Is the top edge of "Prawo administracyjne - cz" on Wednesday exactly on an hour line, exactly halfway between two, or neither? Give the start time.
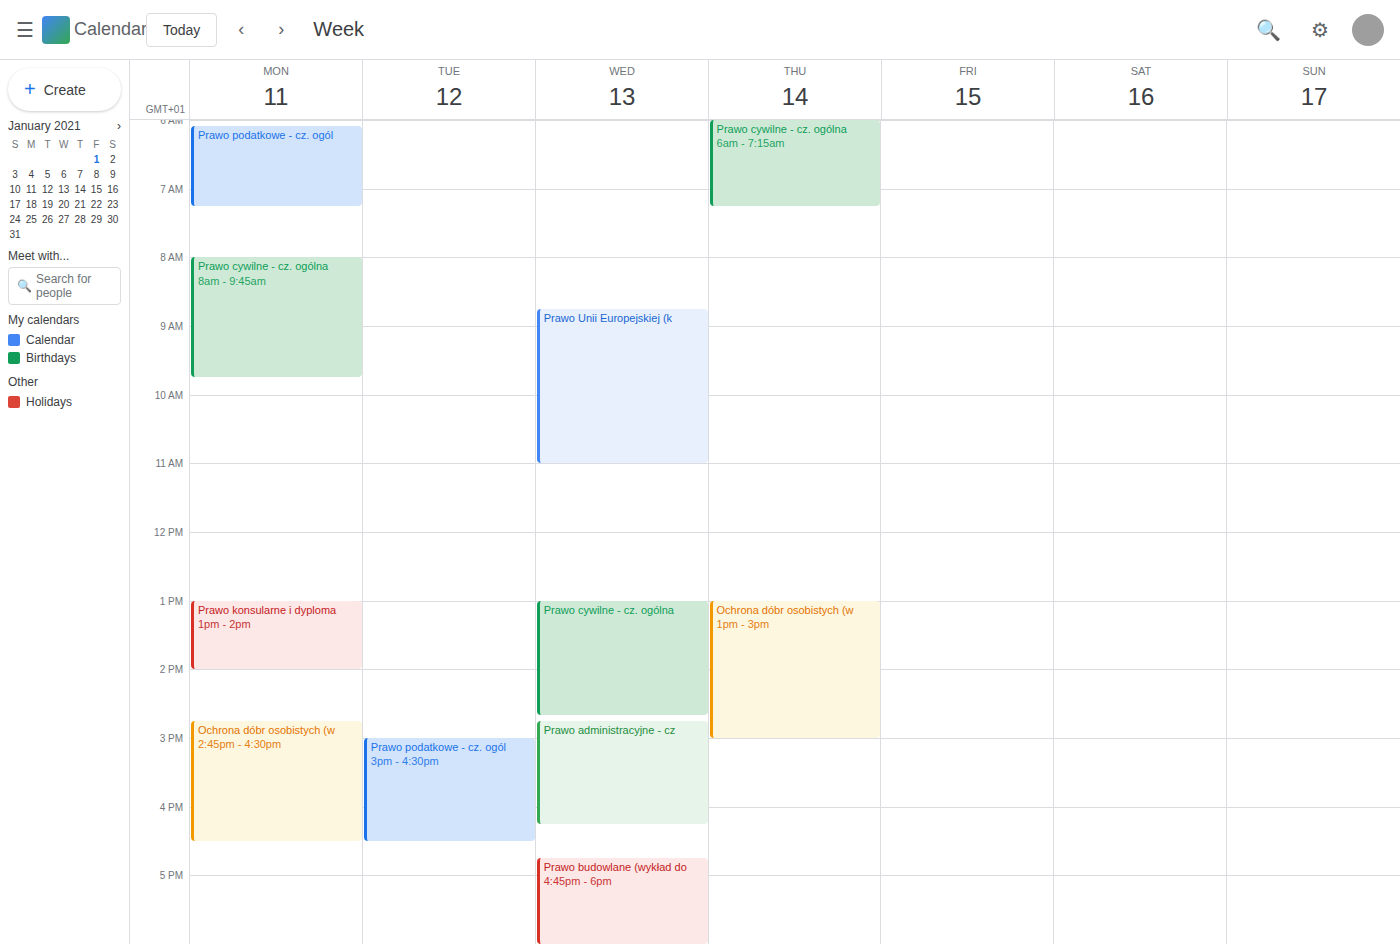
2:45 PM -- neither: three quarters of the way from the 2 PM line to the 3 PM line.